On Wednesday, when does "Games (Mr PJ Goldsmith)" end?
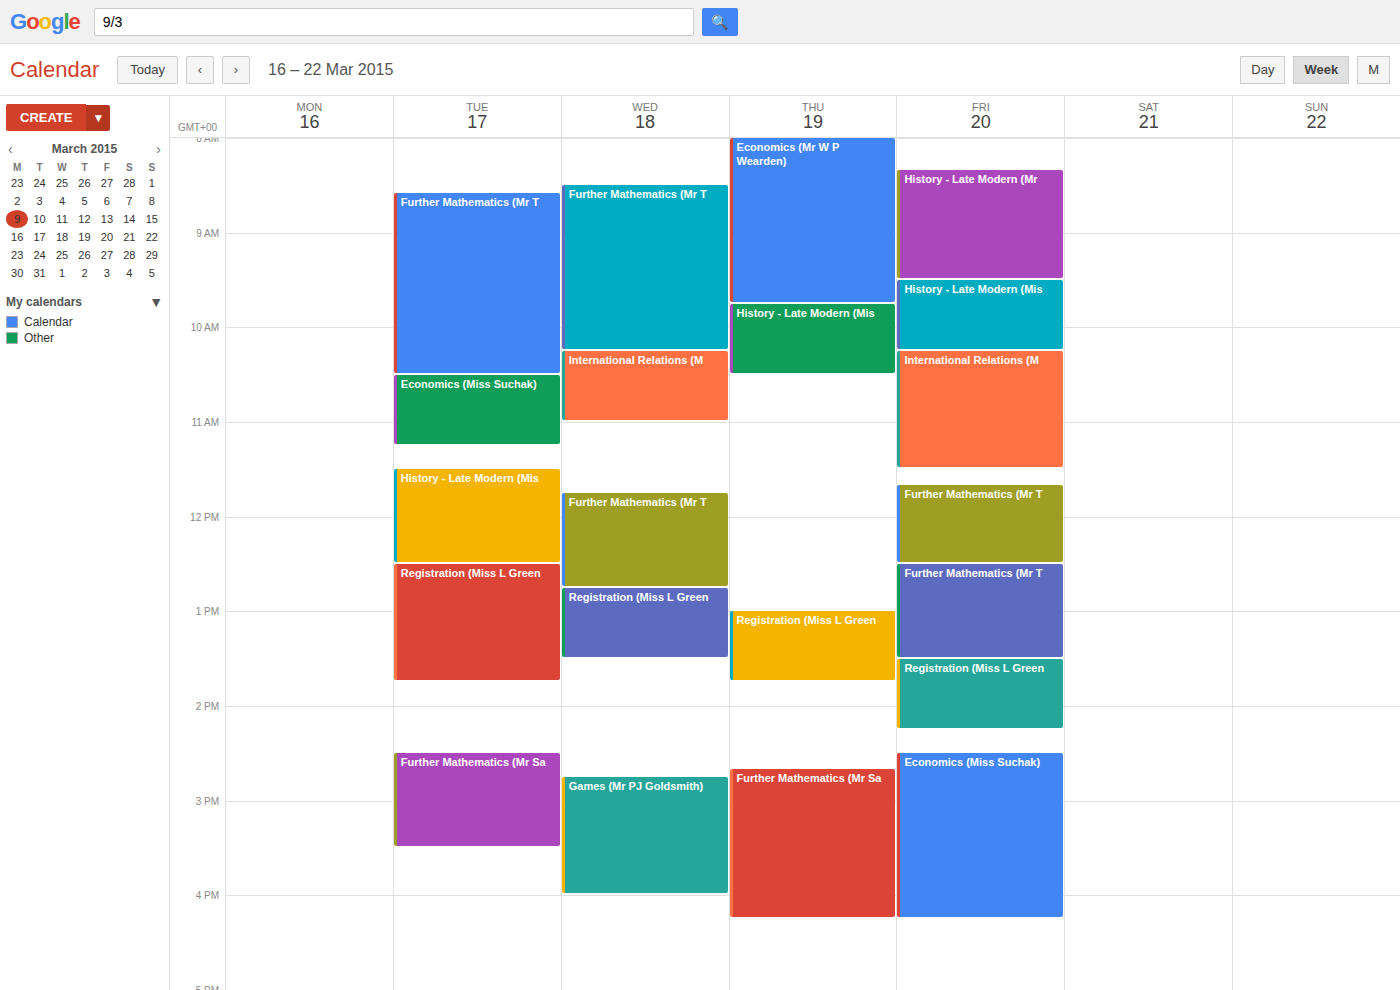
4:00 PM